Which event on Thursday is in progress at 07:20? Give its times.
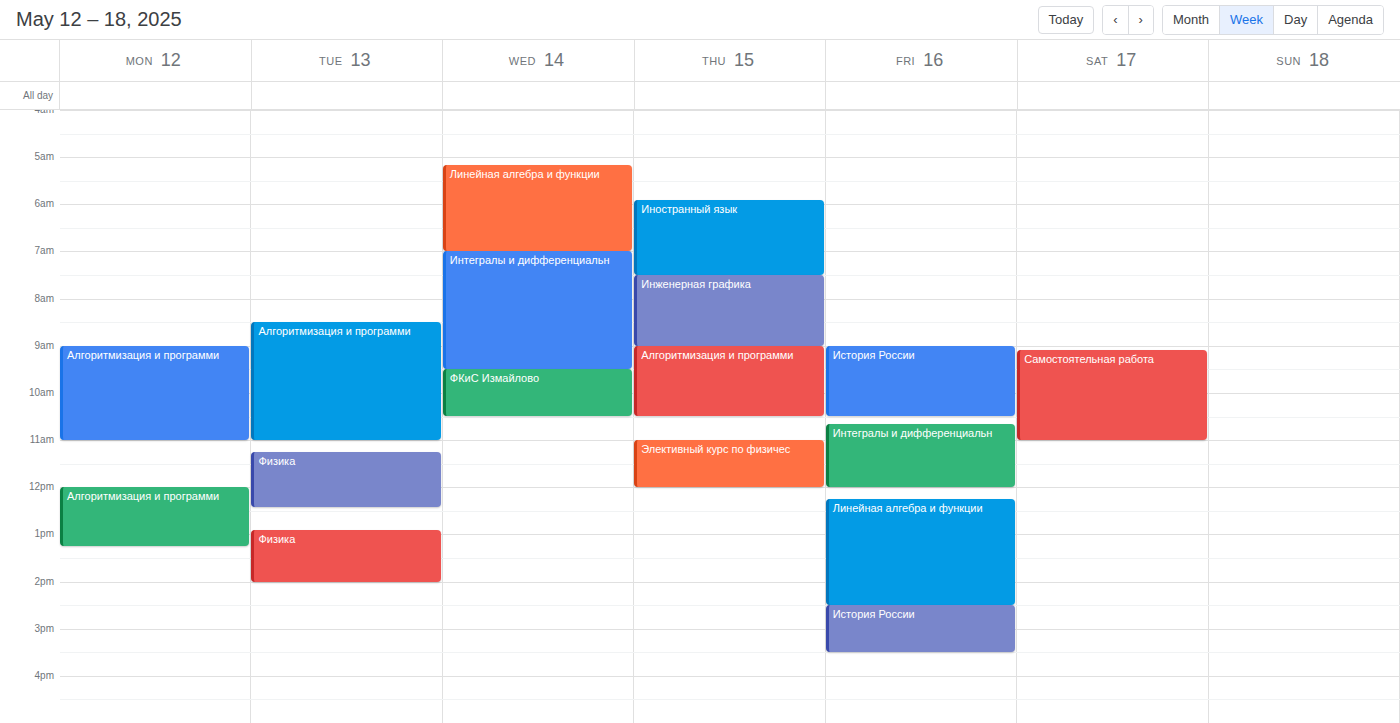
"Иностранный язык", 05:55 to 07:30